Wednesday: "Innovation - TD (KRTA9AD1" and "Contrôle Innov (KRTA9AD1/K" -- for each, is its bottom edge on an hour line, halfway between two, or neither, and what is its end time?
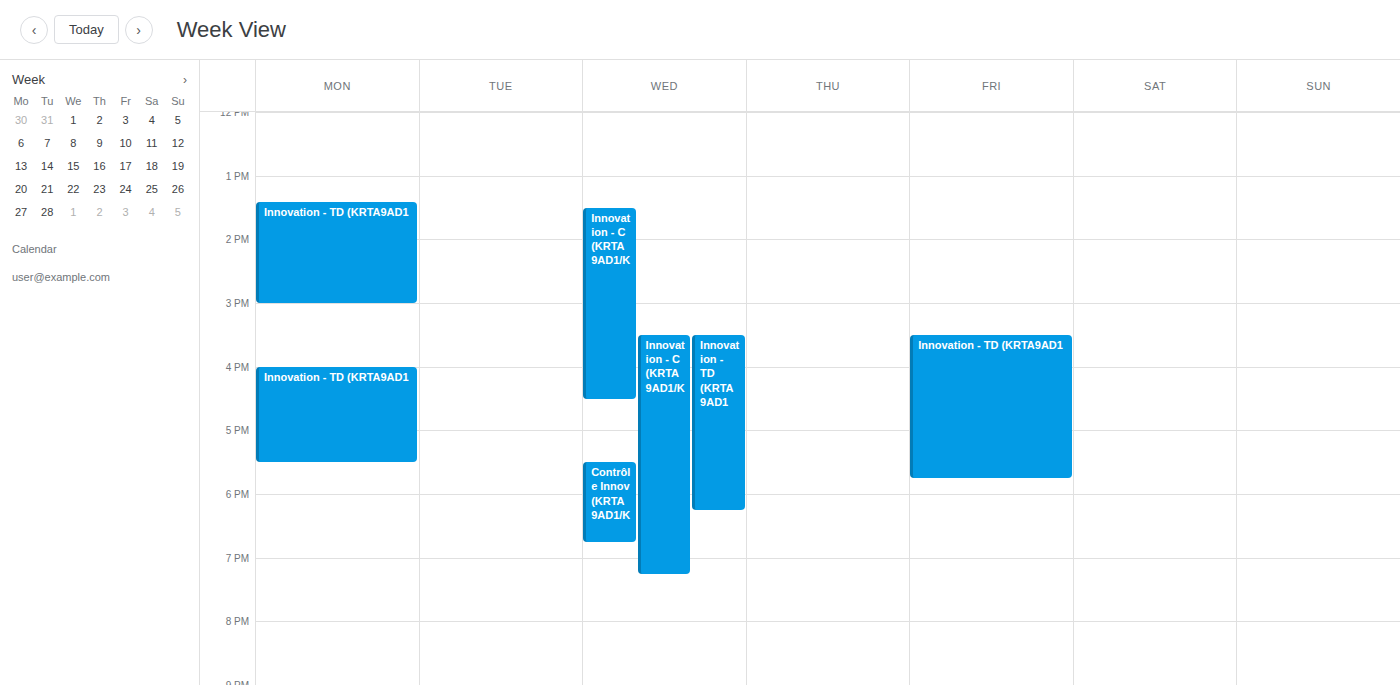
"Innovation - TD (KRTA9AD1": 6:15 PM, neither: a quarter of the way from the 6 PM line to the 7 PM line. "Contrôle Innov (KRTA9AD1/K": 6:45 PM, neither: three quarters of the way from the 6 PM line to the 7 PM line.